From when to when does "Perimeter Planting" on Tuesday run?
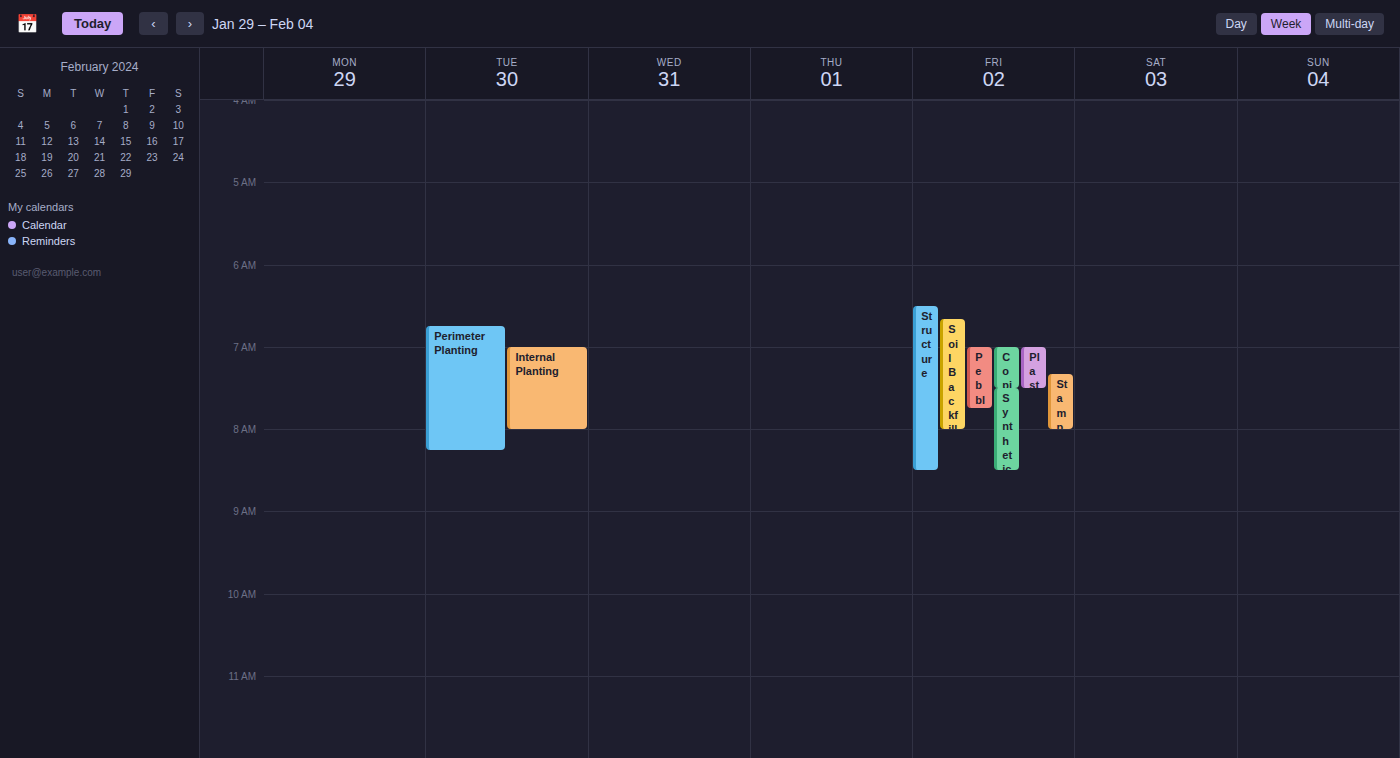
6:45 AM to 8:15 AM